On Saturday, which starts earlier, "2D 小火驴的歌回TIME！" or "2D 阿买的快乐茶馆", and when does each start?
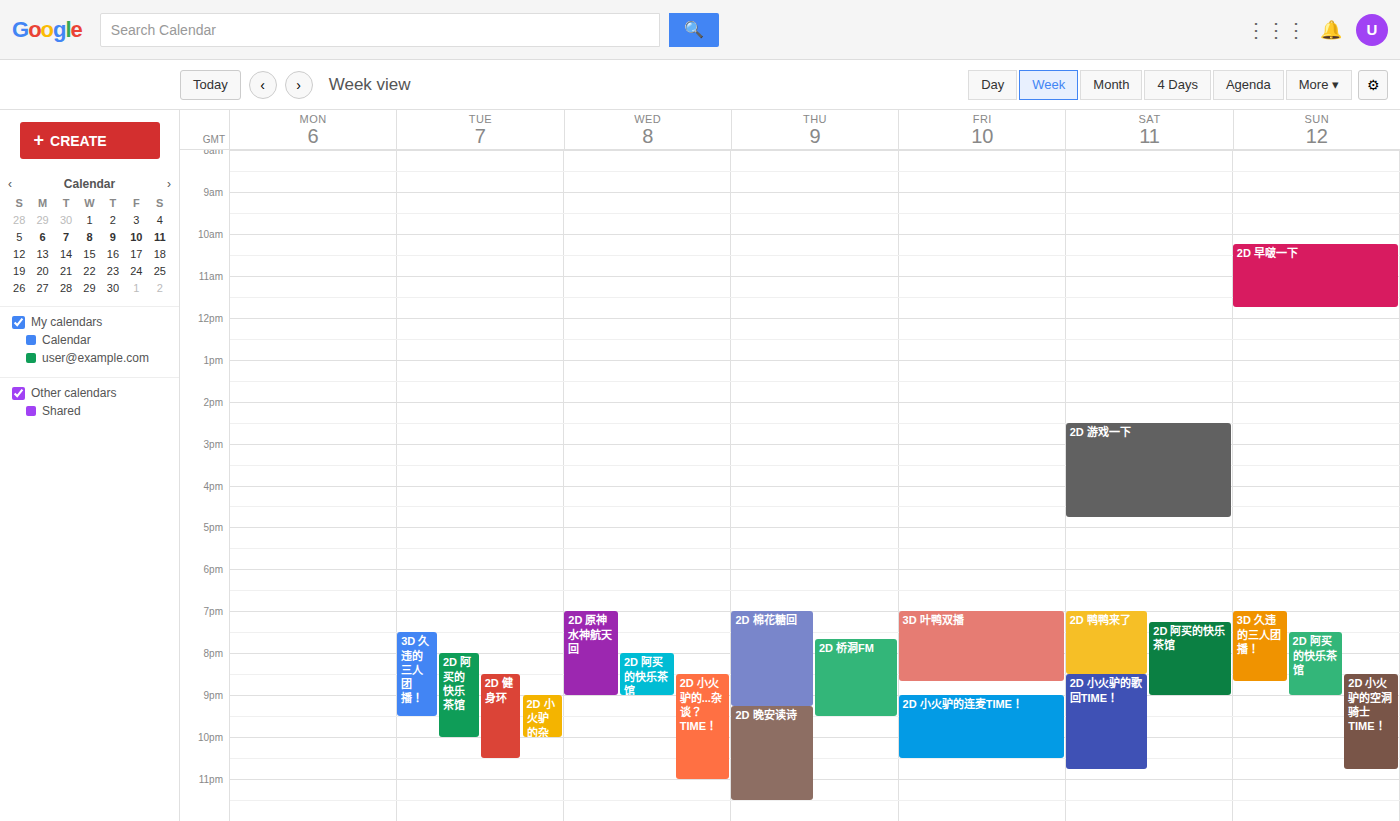
"2D 阿买的快乐茶馆" 7:15 PM; "2D 小火驴的歌回TIME！" 8:30 PM.